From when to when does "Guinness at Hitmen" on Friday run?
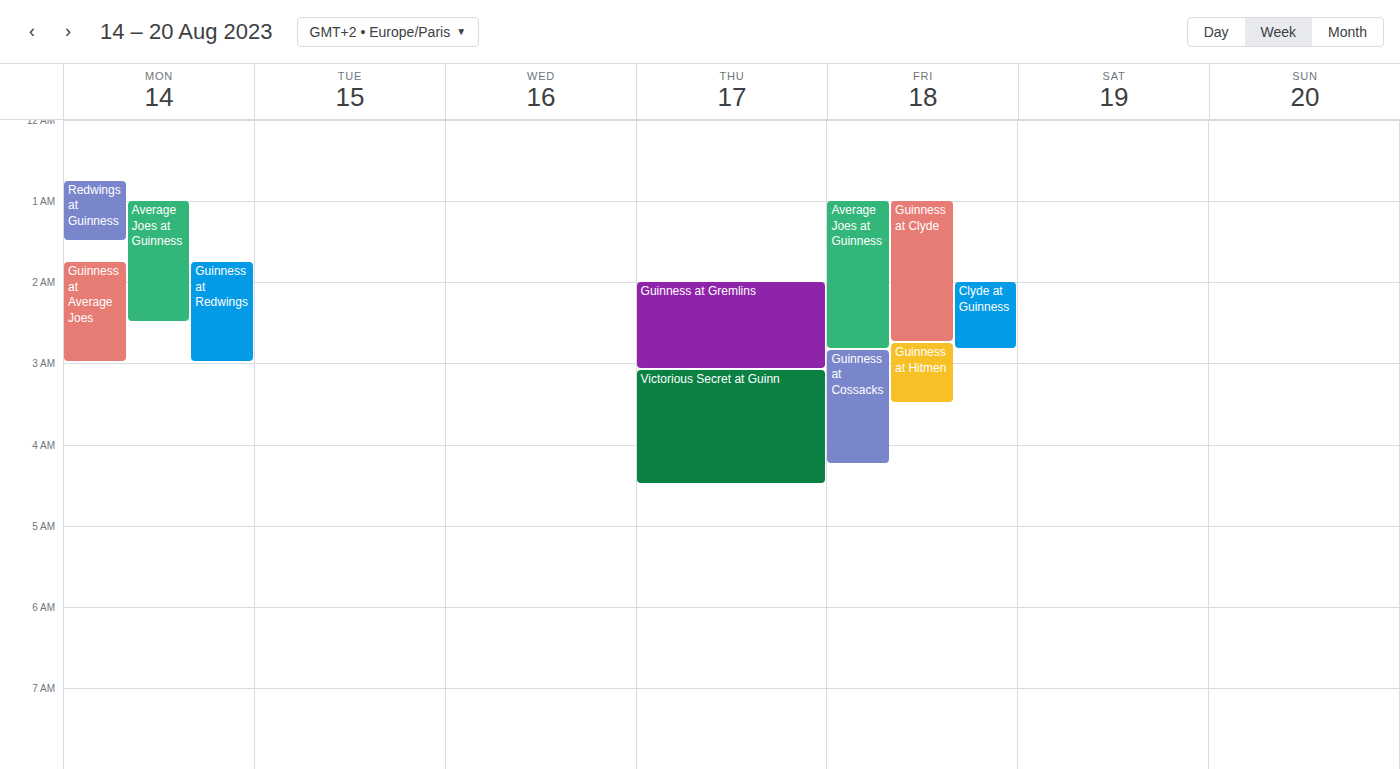
2:45 AM to 3:30 AM